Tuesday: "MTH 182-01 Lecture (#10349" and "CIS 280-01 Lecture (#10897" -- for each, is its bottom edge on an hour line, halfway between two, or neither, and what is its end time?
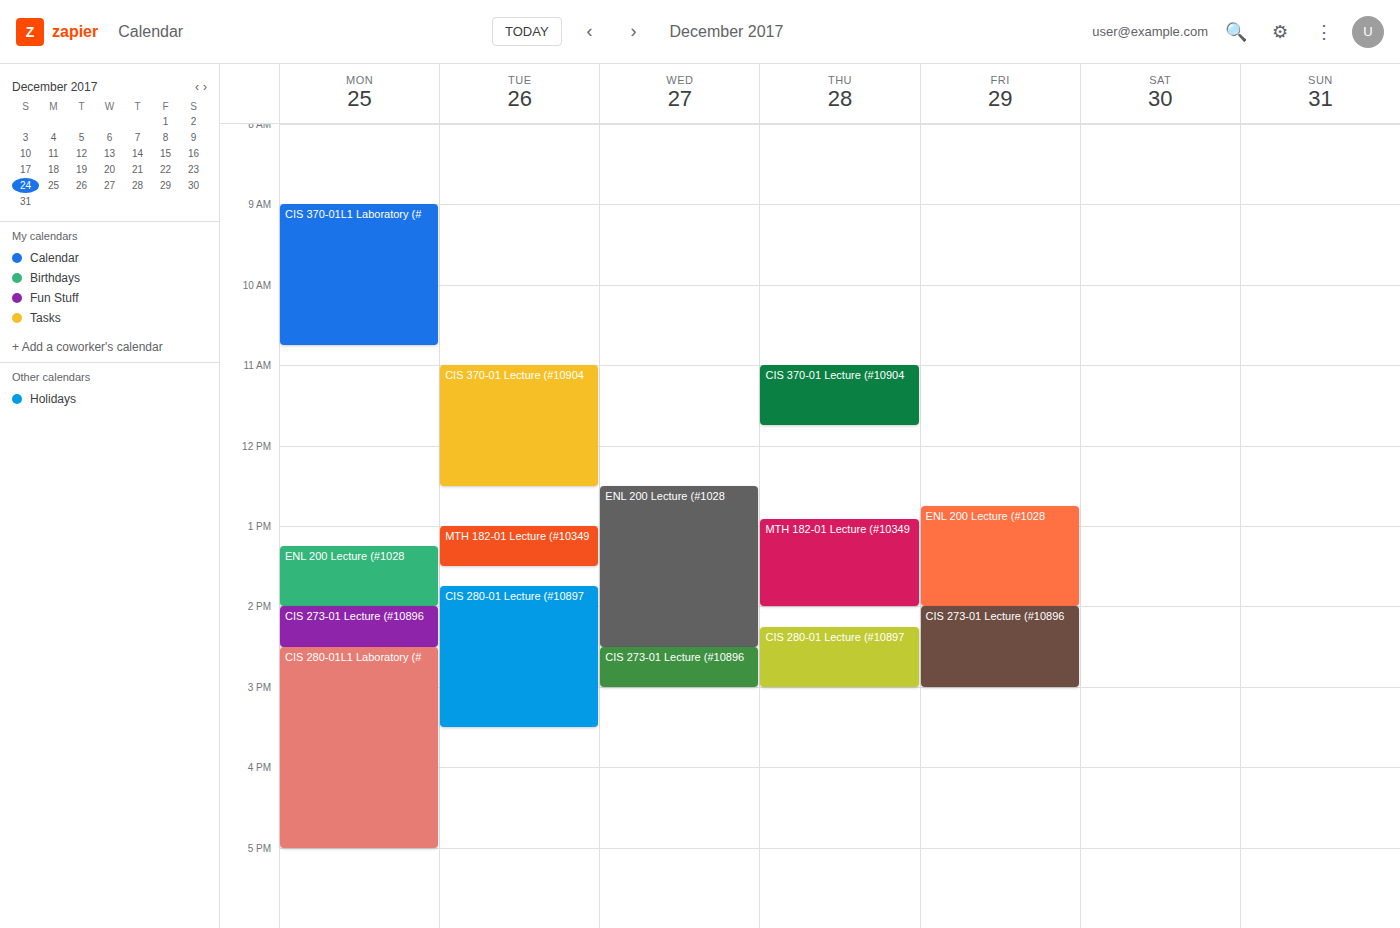
"MTH 182-01 Lecture (#10349": 1:30 PM, halfway between the 1 PM and 2 PM lines. "CIS 280-01 Lecture (#10897": 3:30 PM, halfway between the 3 PM and 4 PM lines.